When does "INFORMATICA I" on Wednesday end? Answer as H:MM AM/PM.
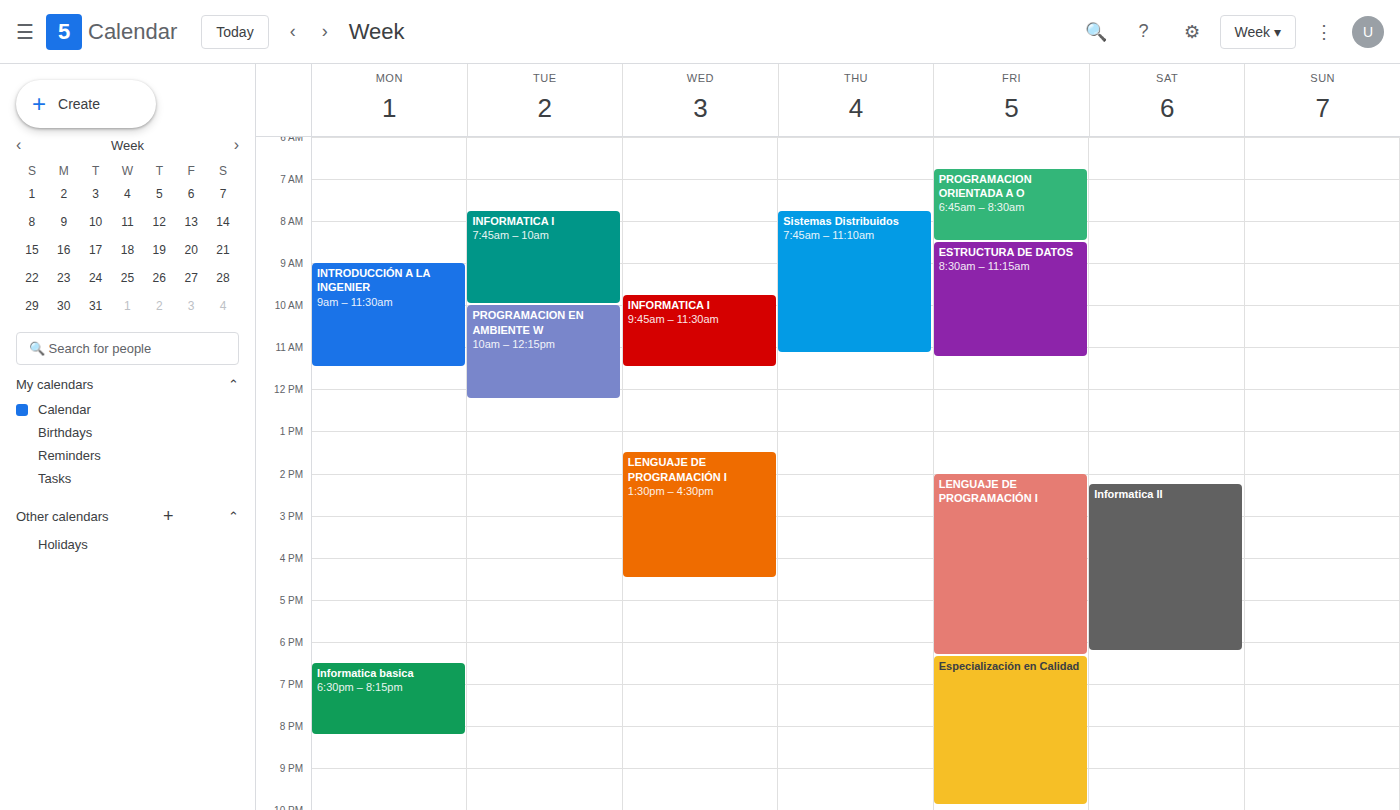
11:30 AM